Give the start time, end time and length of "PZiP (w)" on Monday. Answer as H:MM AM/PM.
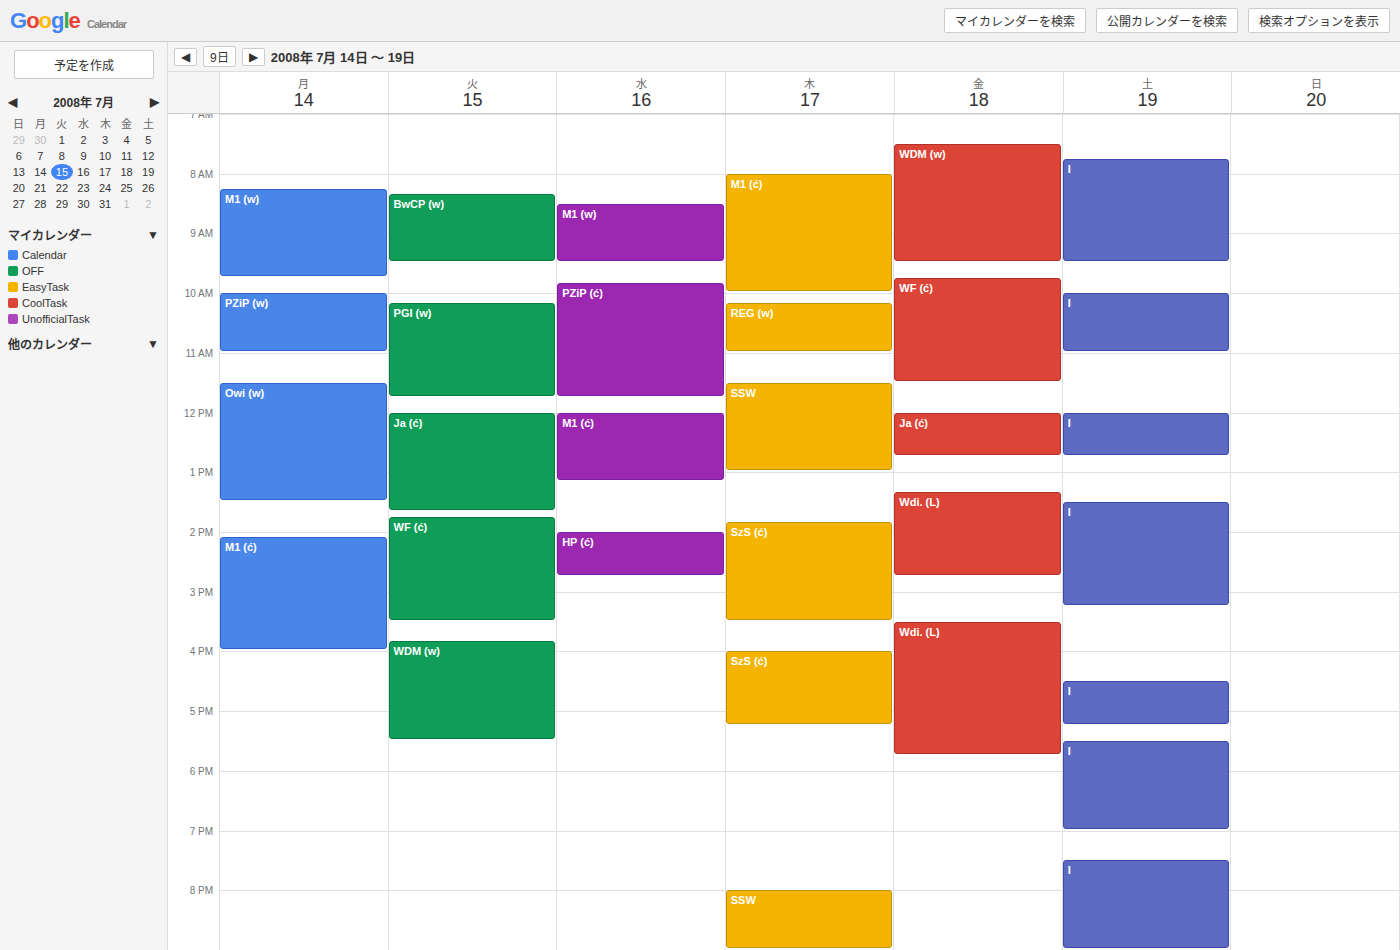
10:00 AM to 11:00 AM, 1 hour